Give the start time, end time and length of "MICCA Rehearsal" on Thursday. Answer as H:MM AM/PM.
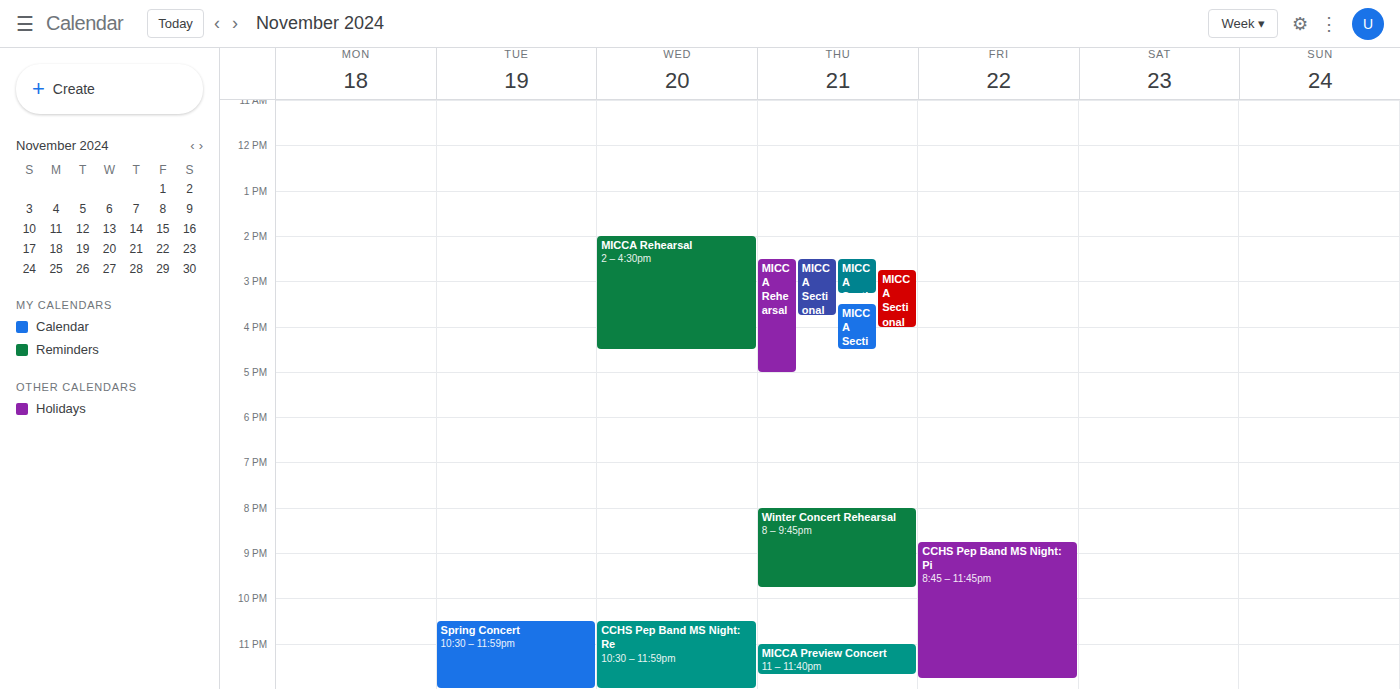
2:30 PM to 5:00 PM, 2 hours 30 minutes